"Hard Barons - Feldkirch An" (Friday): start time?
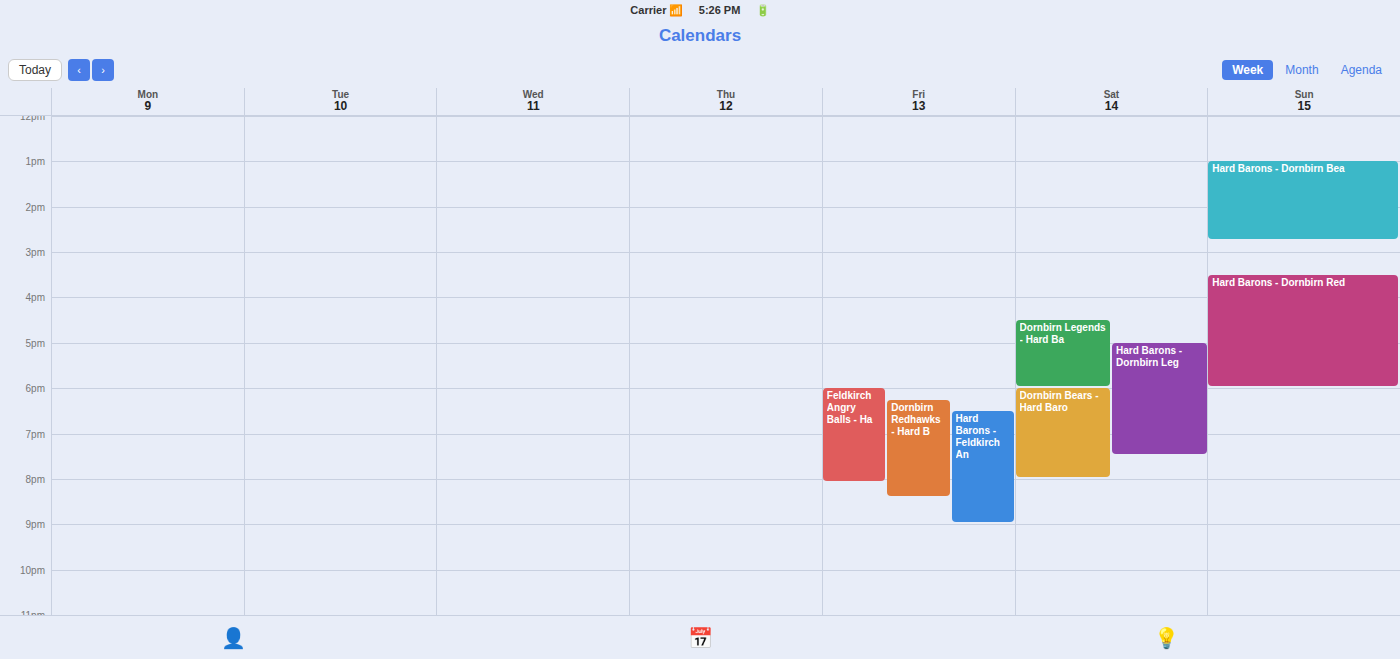
6:30 PM